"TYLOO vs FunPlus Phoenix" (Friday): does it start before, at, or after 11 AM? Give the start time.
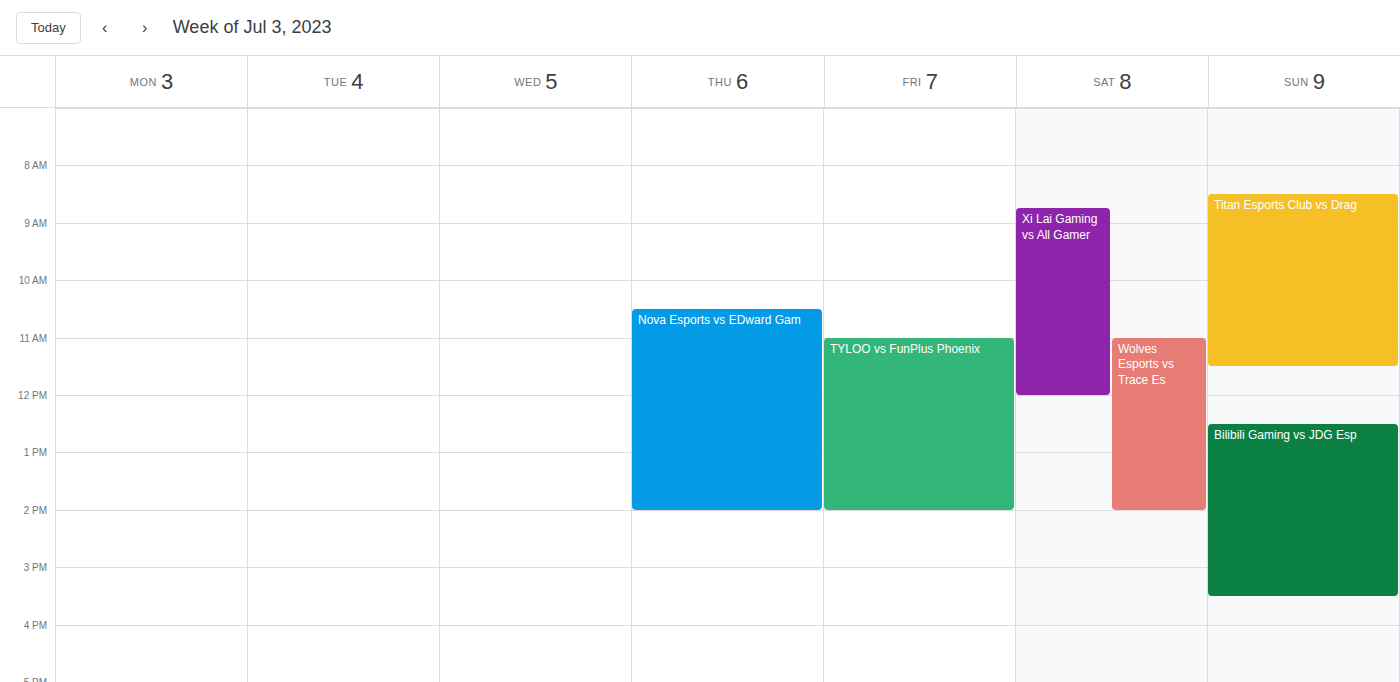
11:00 AM -- exactly at 11 AM, on the 11 AM line.